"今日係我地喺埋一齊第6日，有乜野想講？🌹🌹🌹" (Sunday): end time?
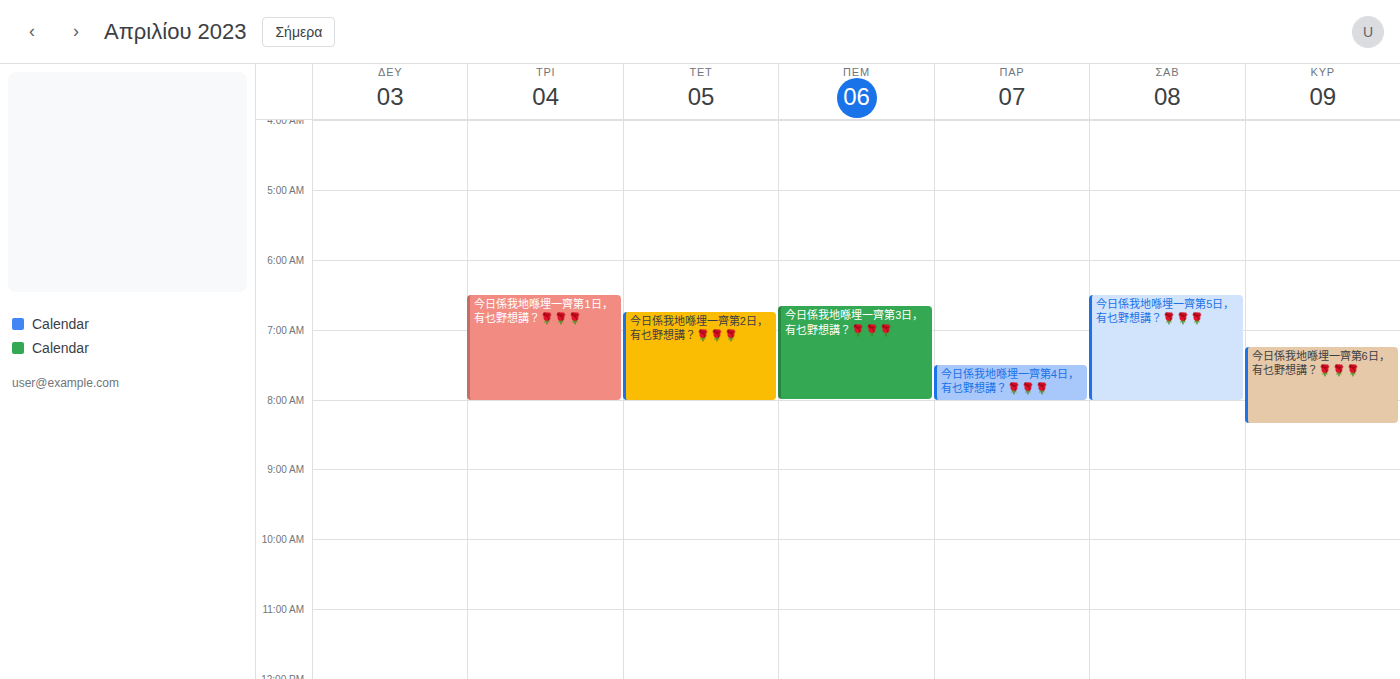
8:20 AM